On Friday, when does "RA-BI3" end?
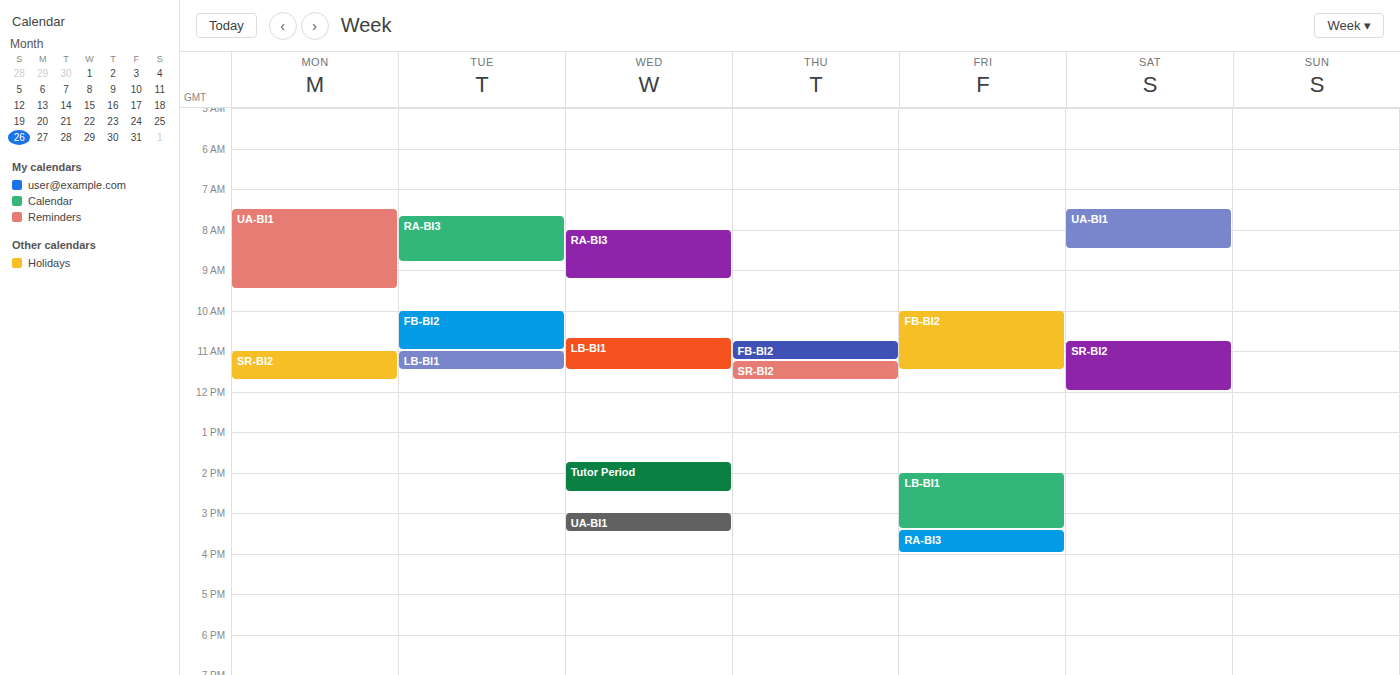
4:00 PM